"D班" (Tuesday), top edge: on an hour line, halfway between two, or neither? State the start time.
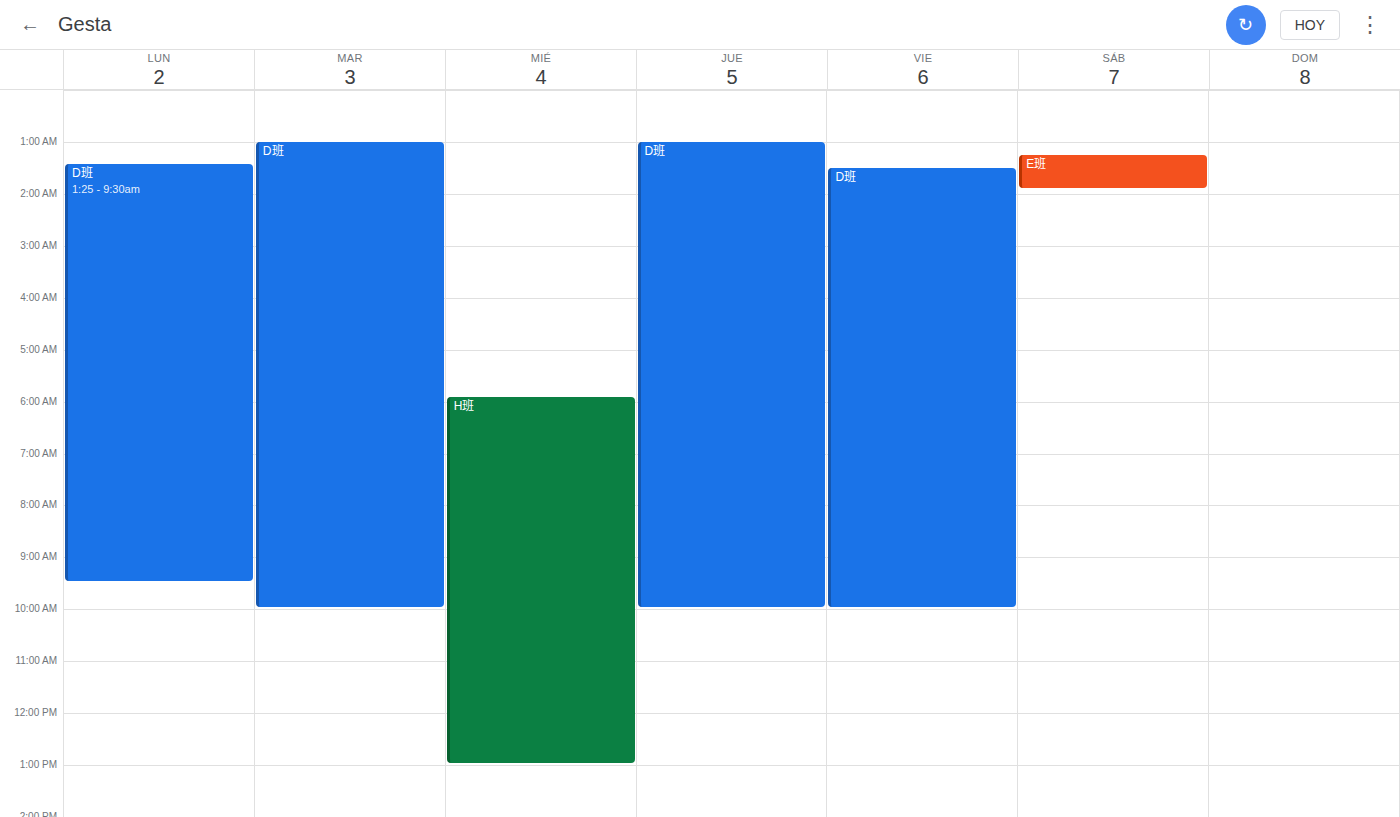
1:00 AM -- exactly on the 1 AM line.